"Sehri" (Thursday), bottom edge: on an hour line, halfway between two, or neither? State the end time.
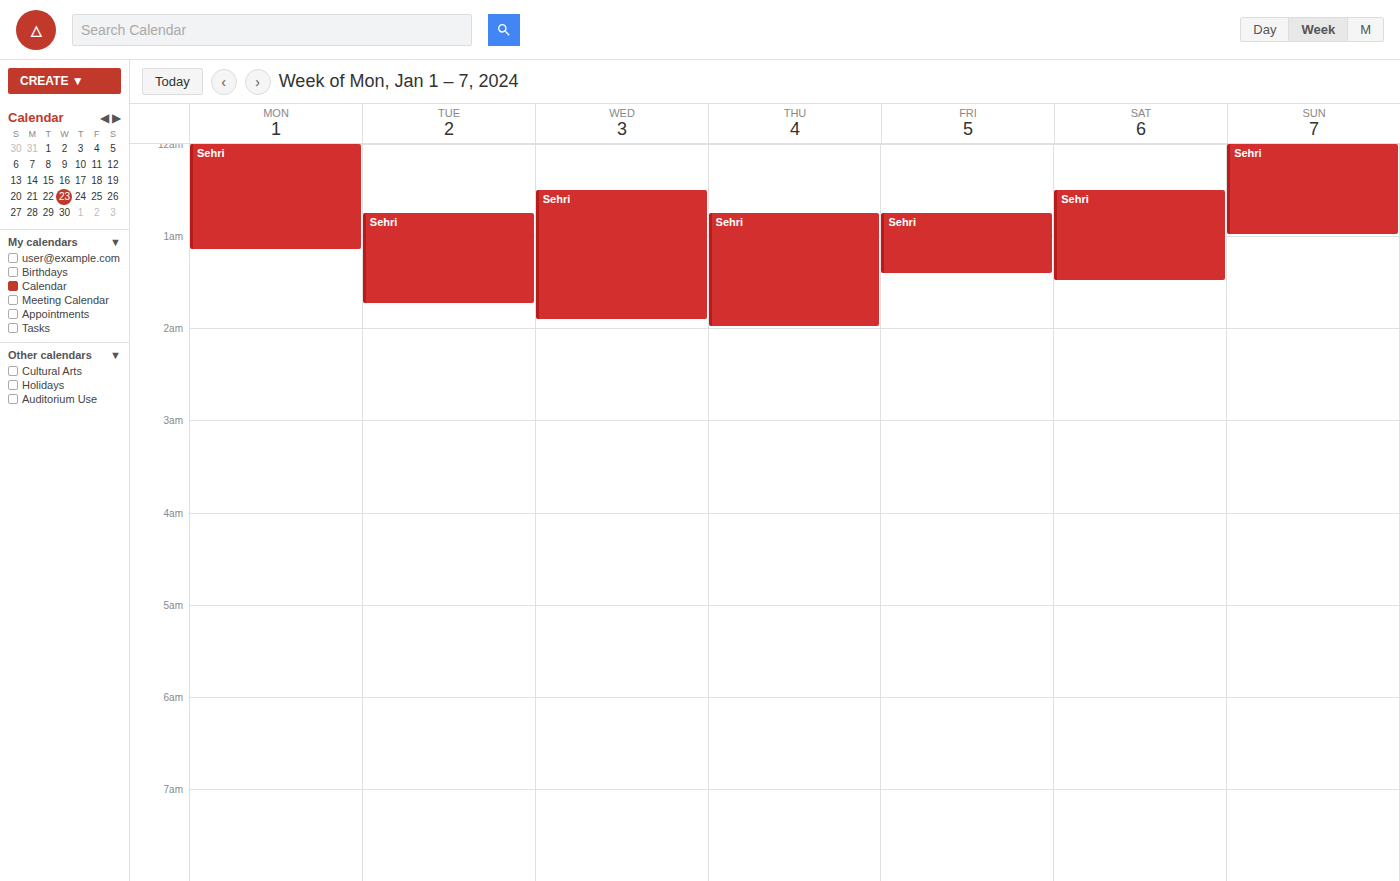
2:00 AM -- exactly on the 2 AM line.